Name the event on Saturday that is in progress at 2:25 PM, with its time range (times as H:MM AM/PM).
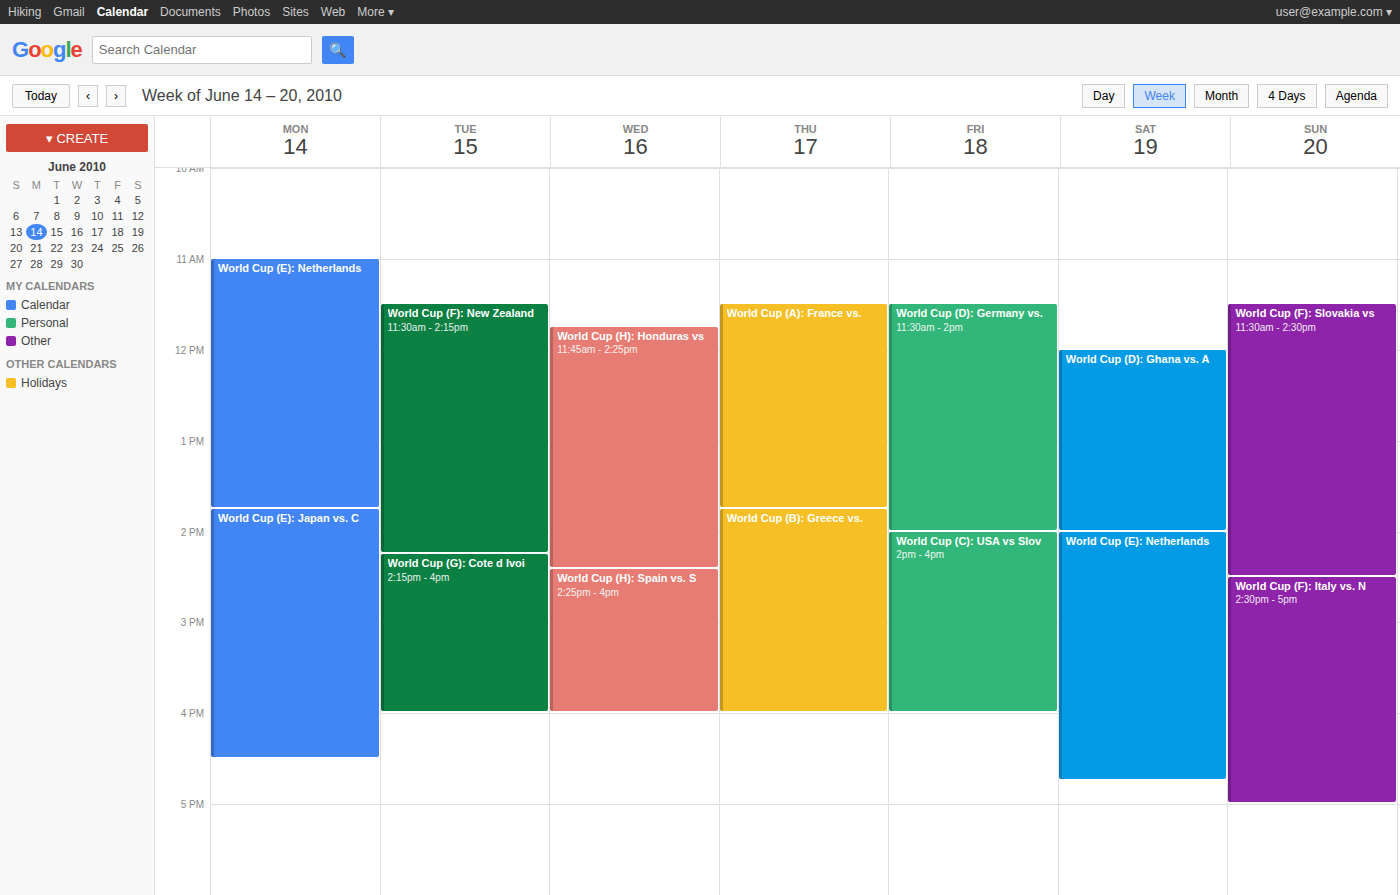
"World Cup (E): Netherlands", 2:00 PM to 4:45 PM